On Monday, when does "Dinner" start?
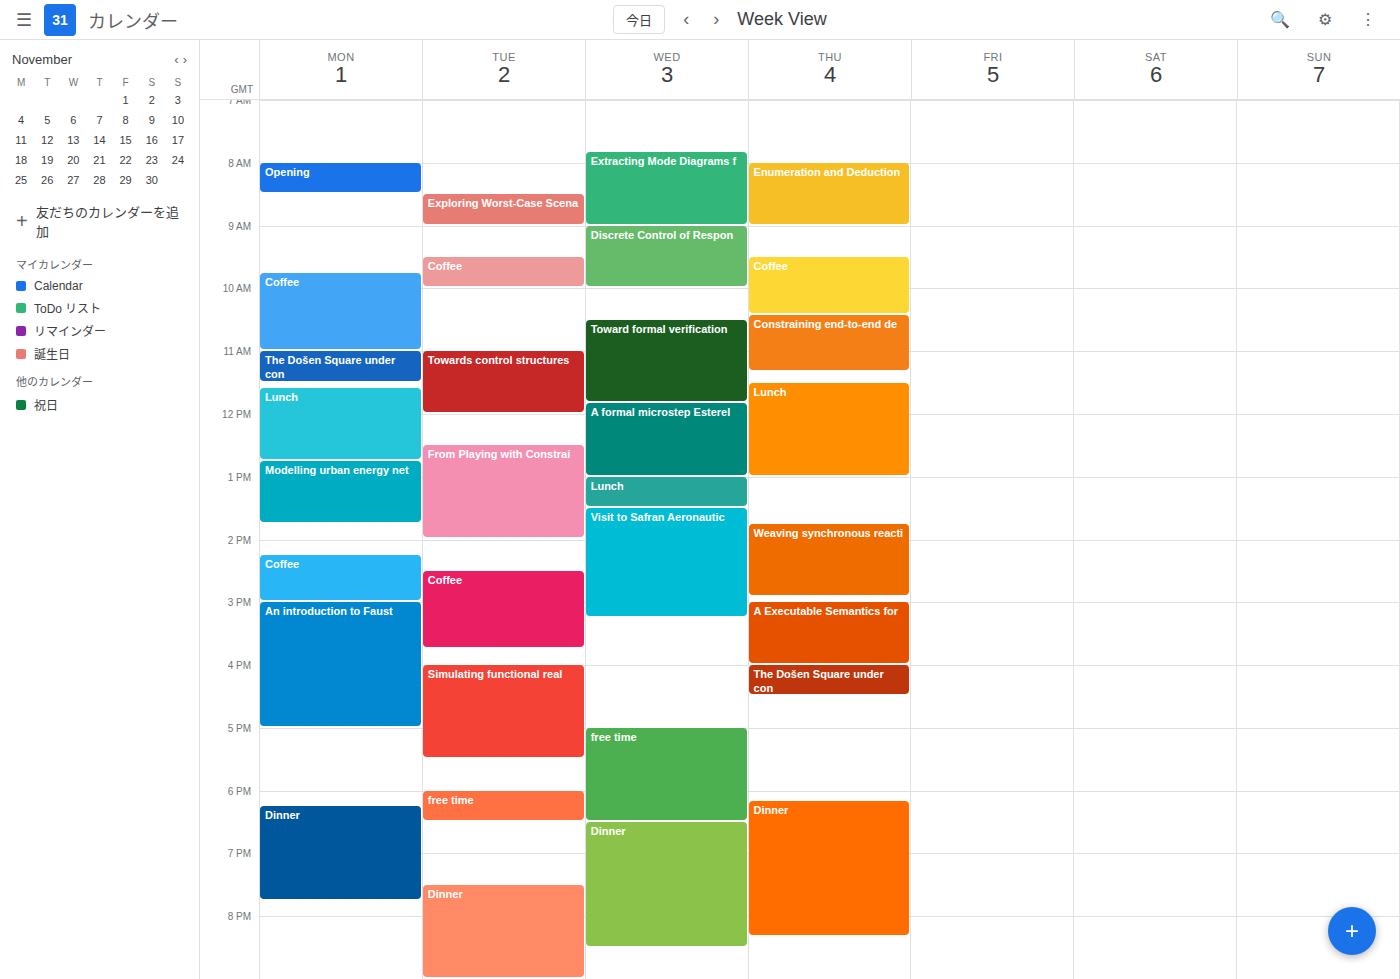
6:15 PM